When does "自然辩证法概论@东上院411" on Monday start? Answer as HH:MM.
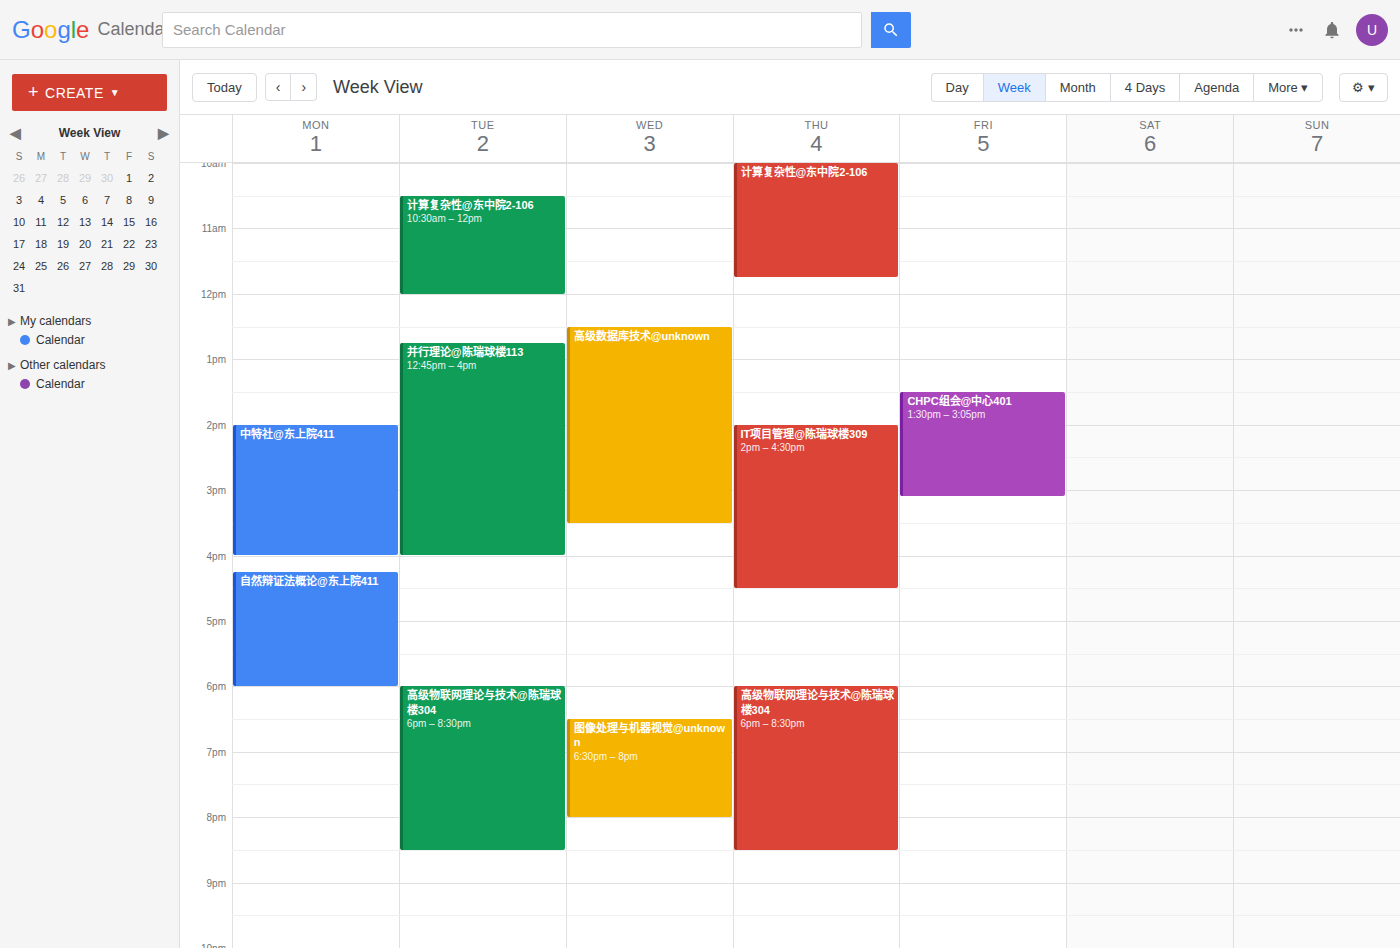
16:15